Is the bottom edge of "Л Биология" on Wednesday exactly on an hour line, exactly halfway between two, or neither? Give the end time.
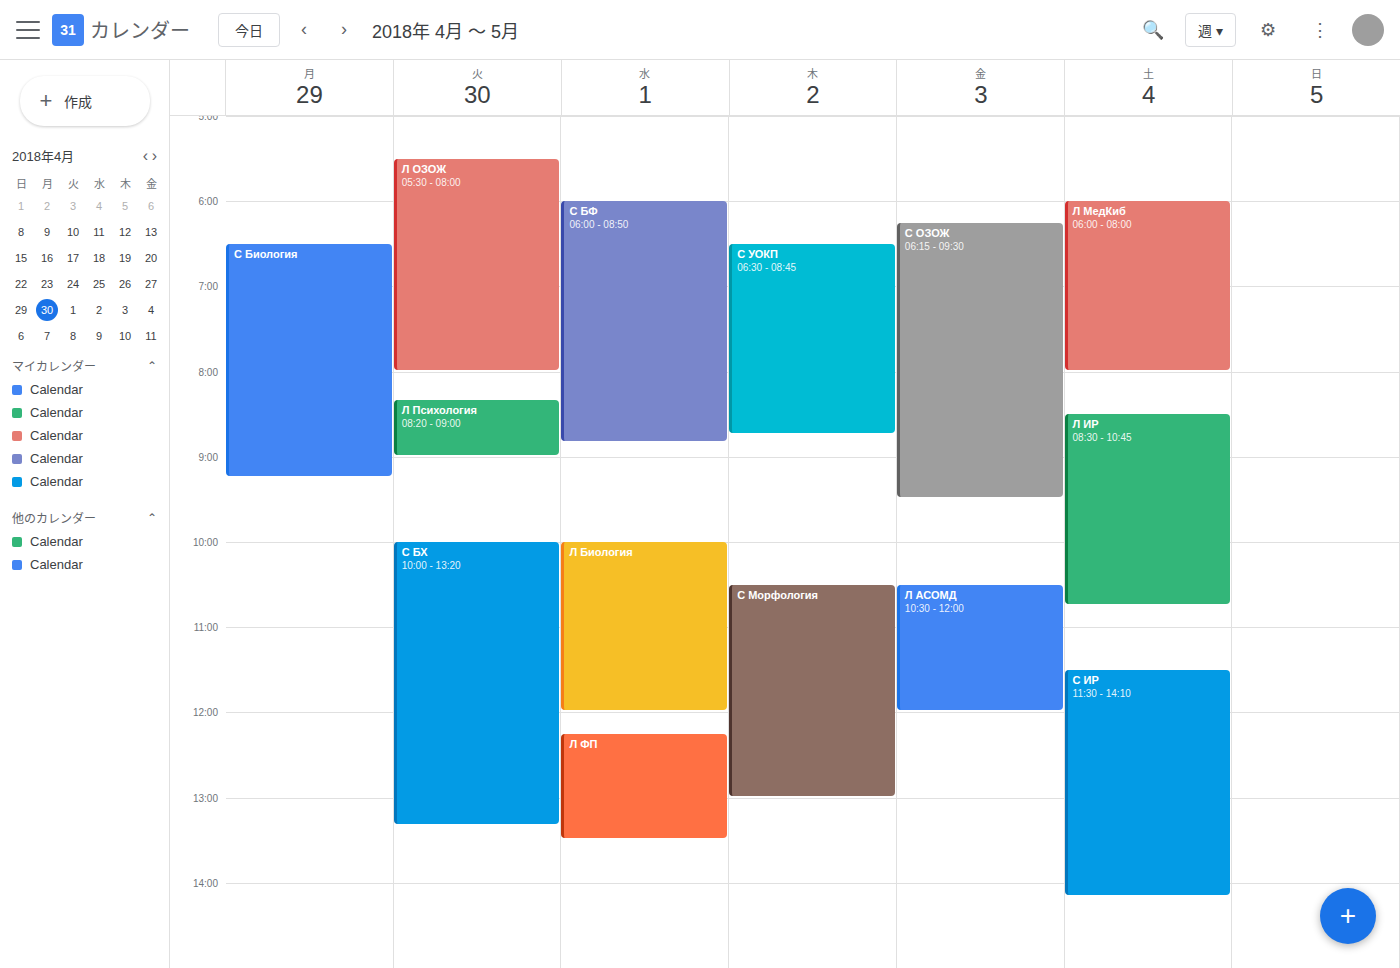
12:00 PM -- exactly on the 12 PM line.